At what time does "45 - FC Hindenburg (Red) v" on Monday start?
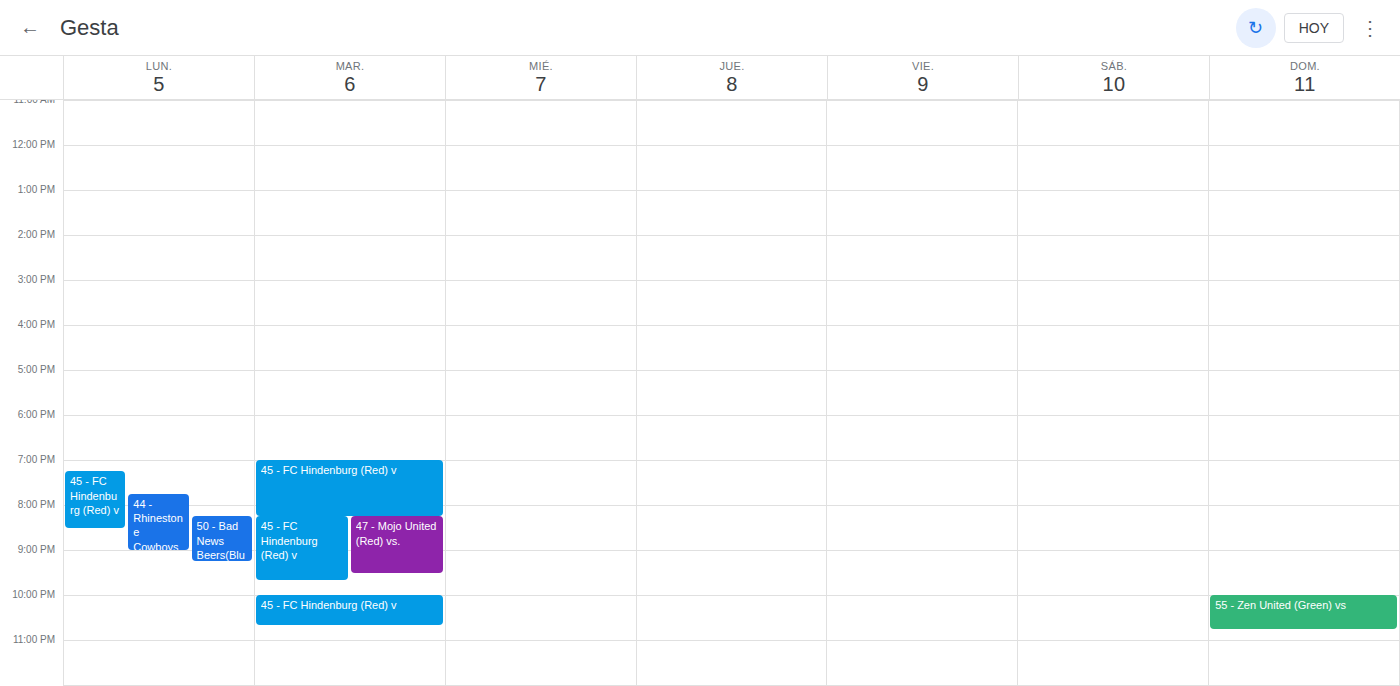
19:15